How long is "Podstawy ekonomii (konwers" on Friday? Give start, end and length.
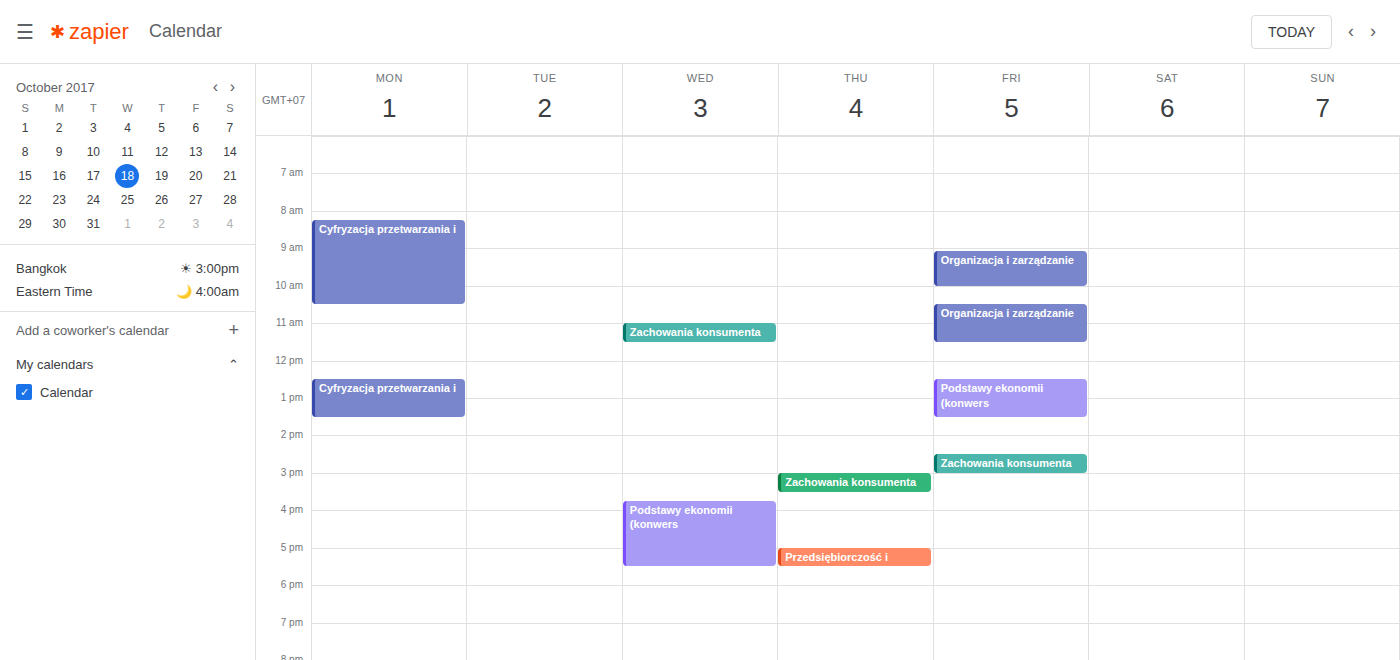
12:30 PM to 1:30 PM, 1 hour